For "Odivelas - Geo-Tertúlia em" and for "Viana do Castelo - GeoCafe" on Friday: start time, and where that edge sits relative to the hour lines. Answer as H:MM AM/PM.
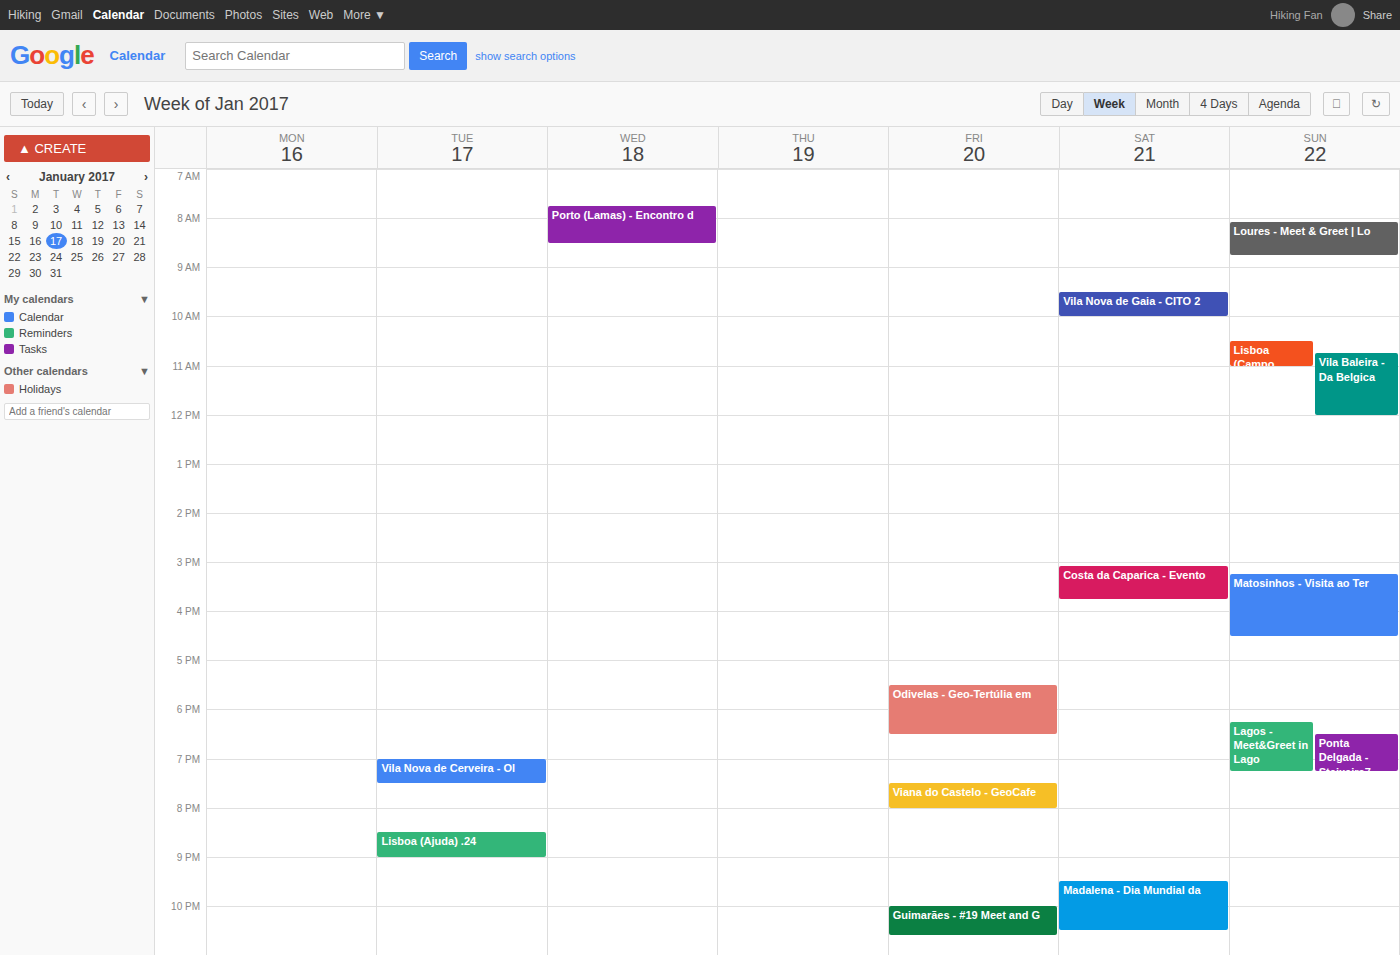
"Odivelas - Geo-Tertúlia em": 5:30 PM, halfway between the 5 PM and 6 PM lines. "Viana do Castelo - GeoCafe": 7:30 PM, halfway between the 7 PM and 8 PM lines.